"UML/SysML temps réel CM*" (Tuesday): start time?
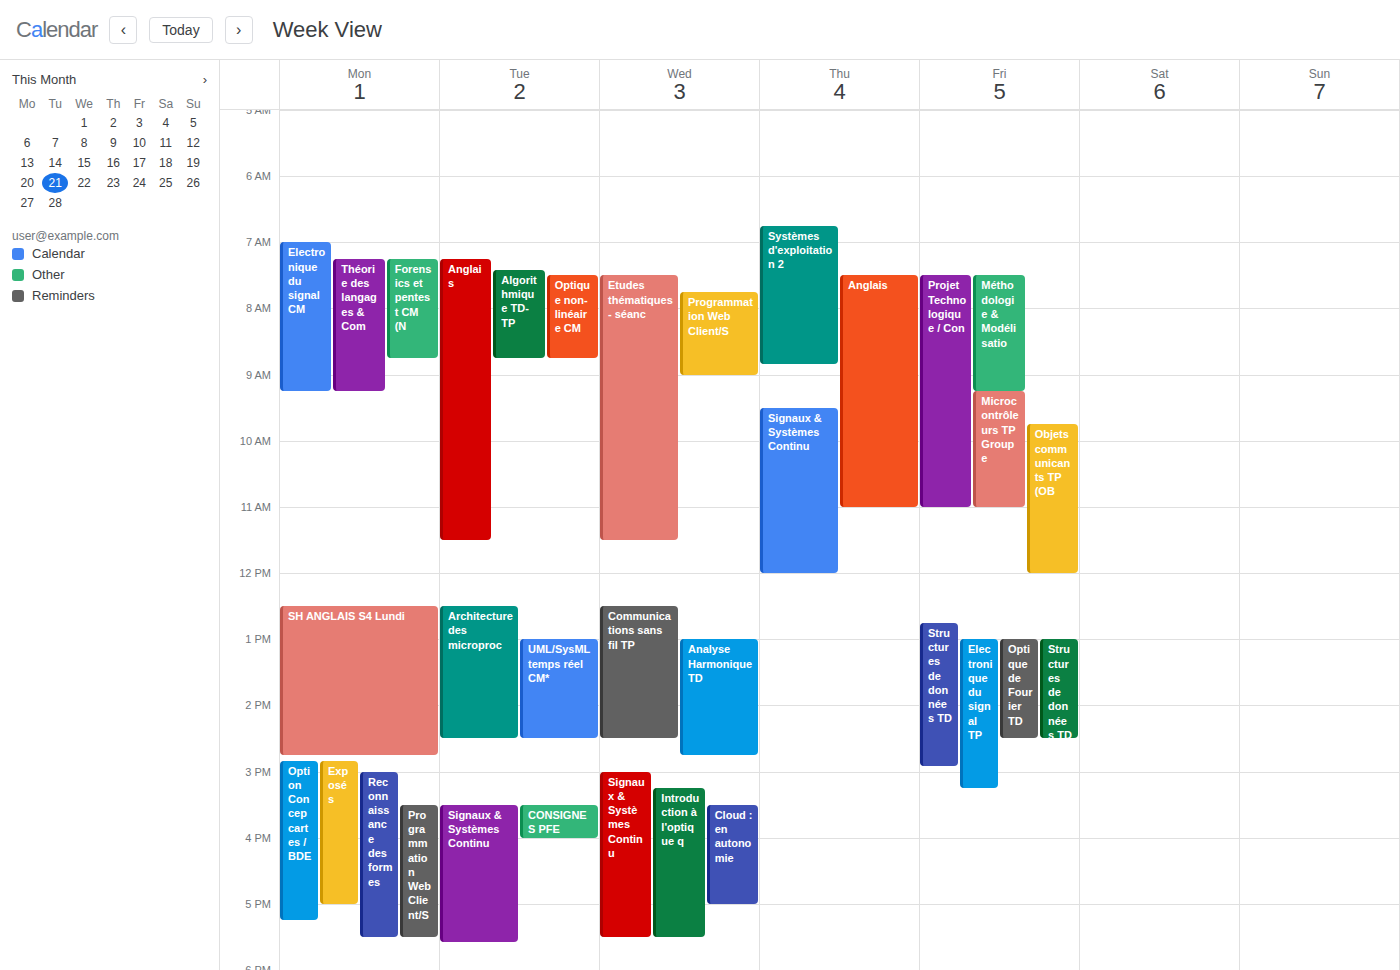
1:00 PM